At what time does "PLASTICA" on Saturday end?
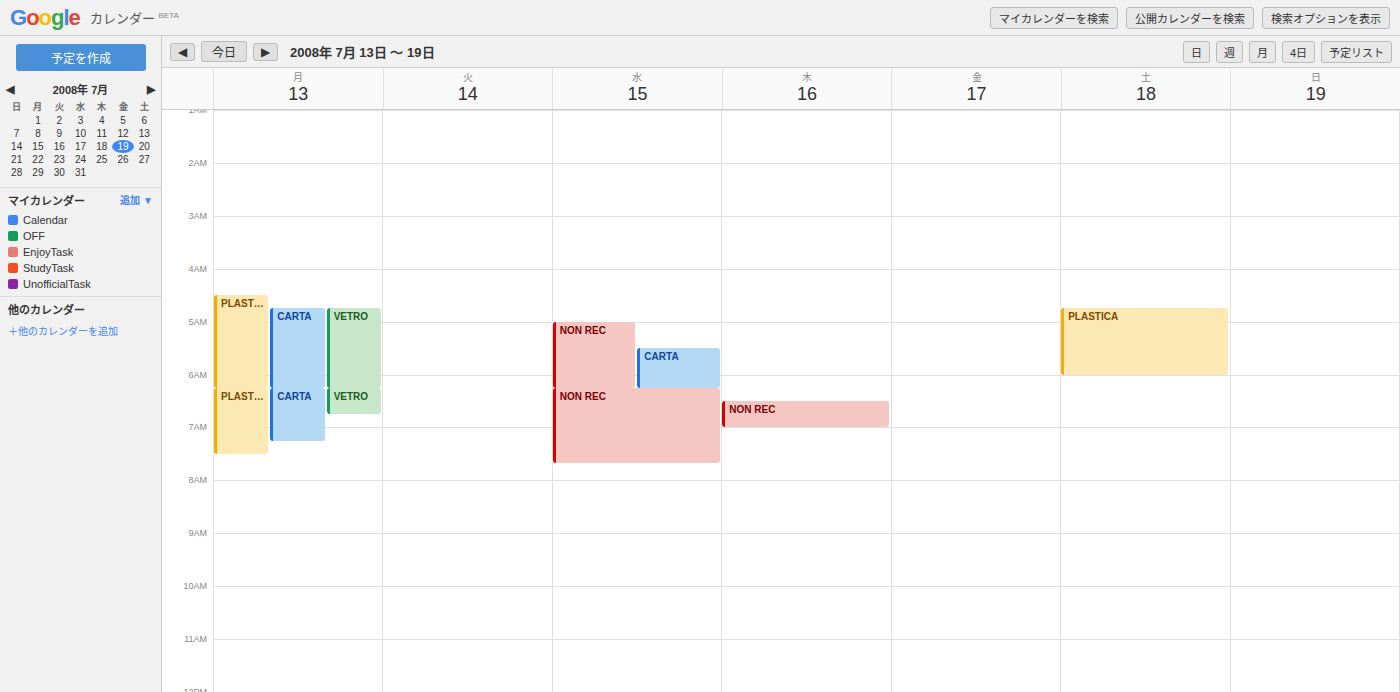
6:00 AM